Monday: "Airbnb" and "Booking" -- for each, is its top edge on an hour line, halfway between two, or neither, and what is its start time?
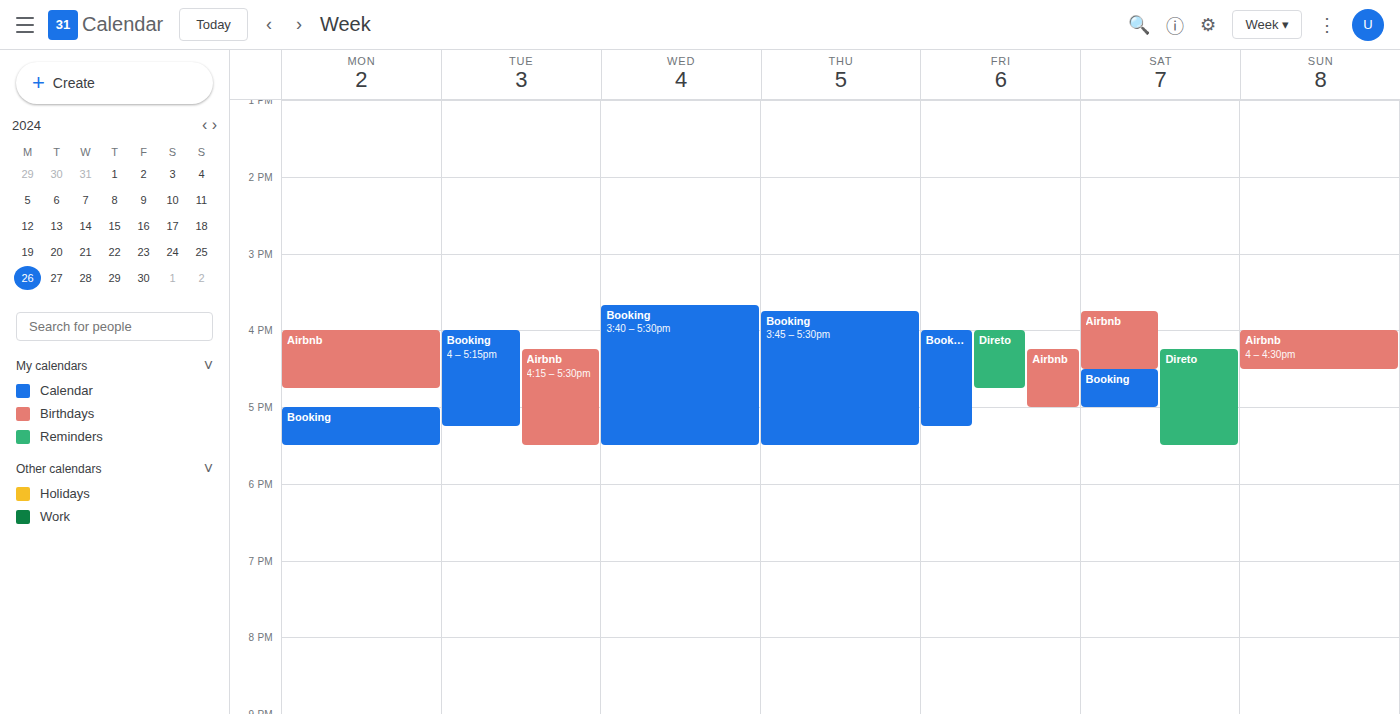
"Airbnb": 4:00 PM, exactly on the 4 PM line. "Booking": 5:00 PM, exactly on the 5 PM line.